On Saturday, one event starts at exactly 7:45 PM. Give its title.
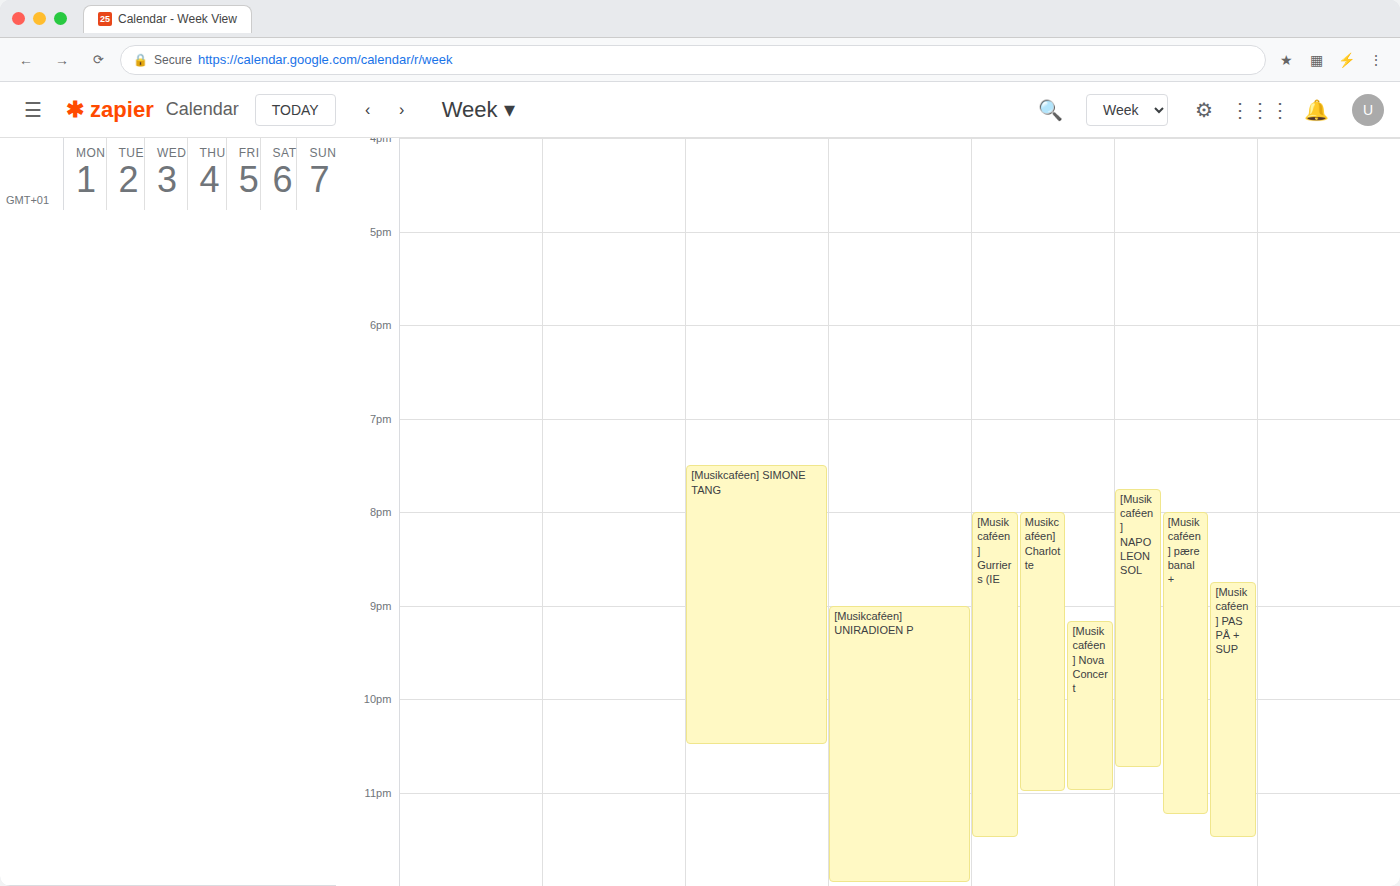
"[Musikcaféen] NAPOLEON SOL"